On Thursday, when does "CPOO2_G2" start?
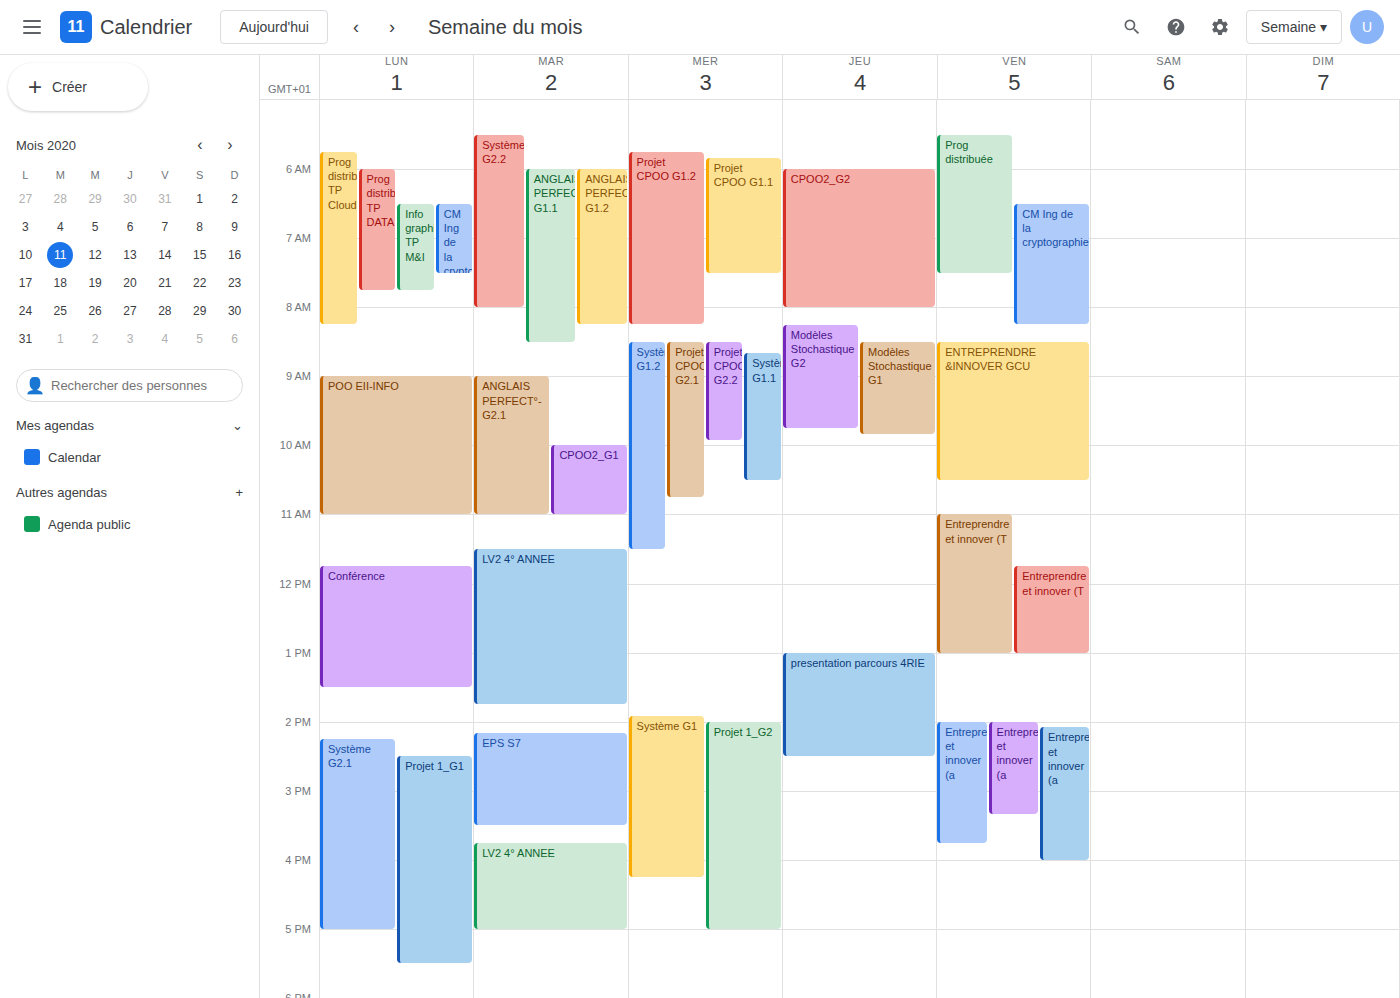
6:00 AM